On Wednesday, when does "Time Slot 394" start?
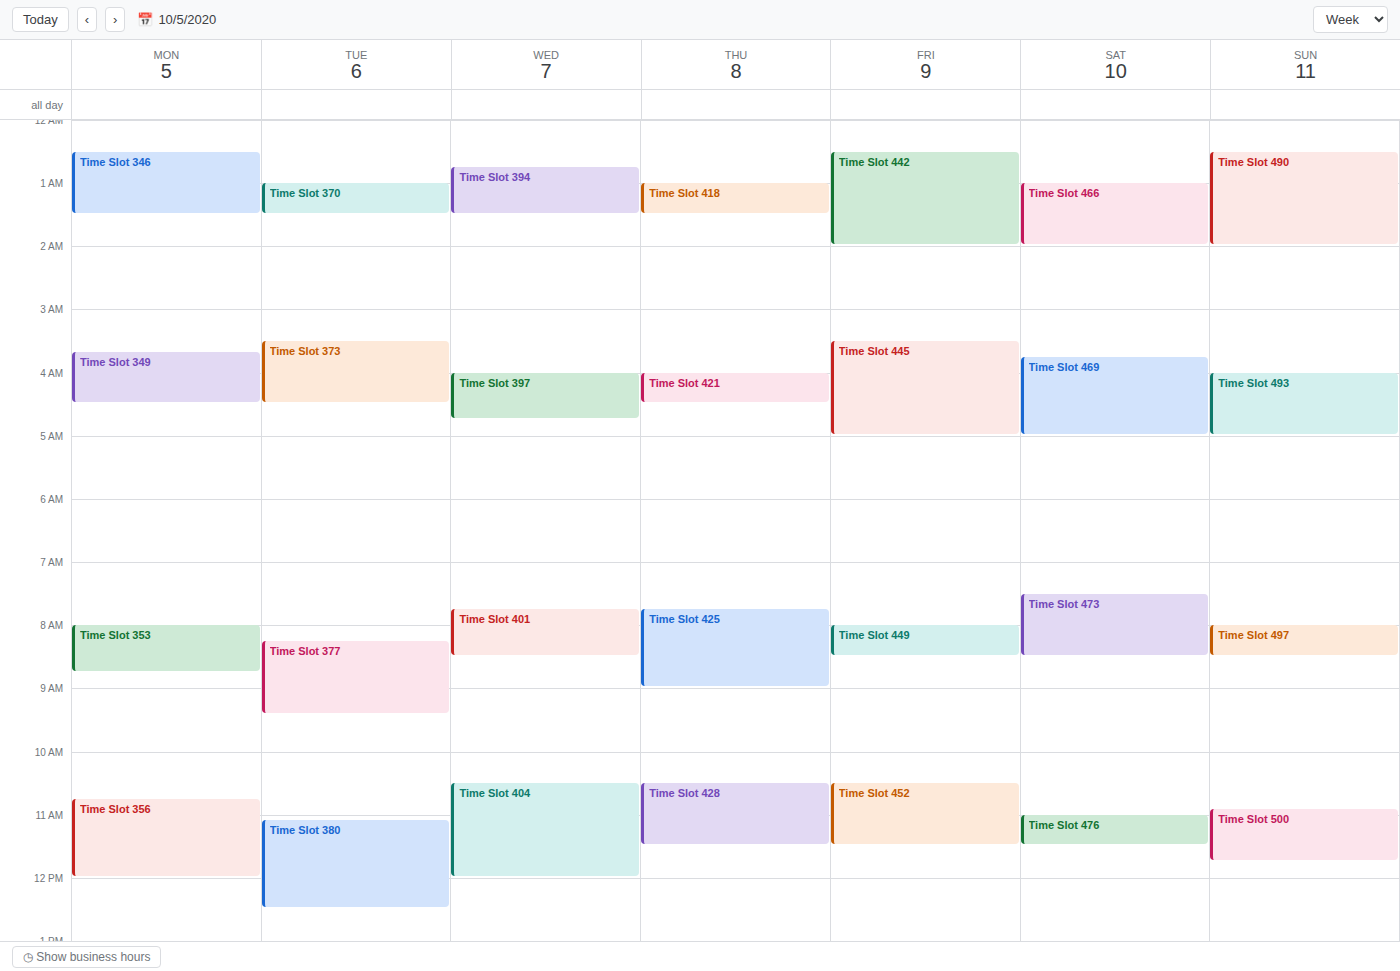
00:45